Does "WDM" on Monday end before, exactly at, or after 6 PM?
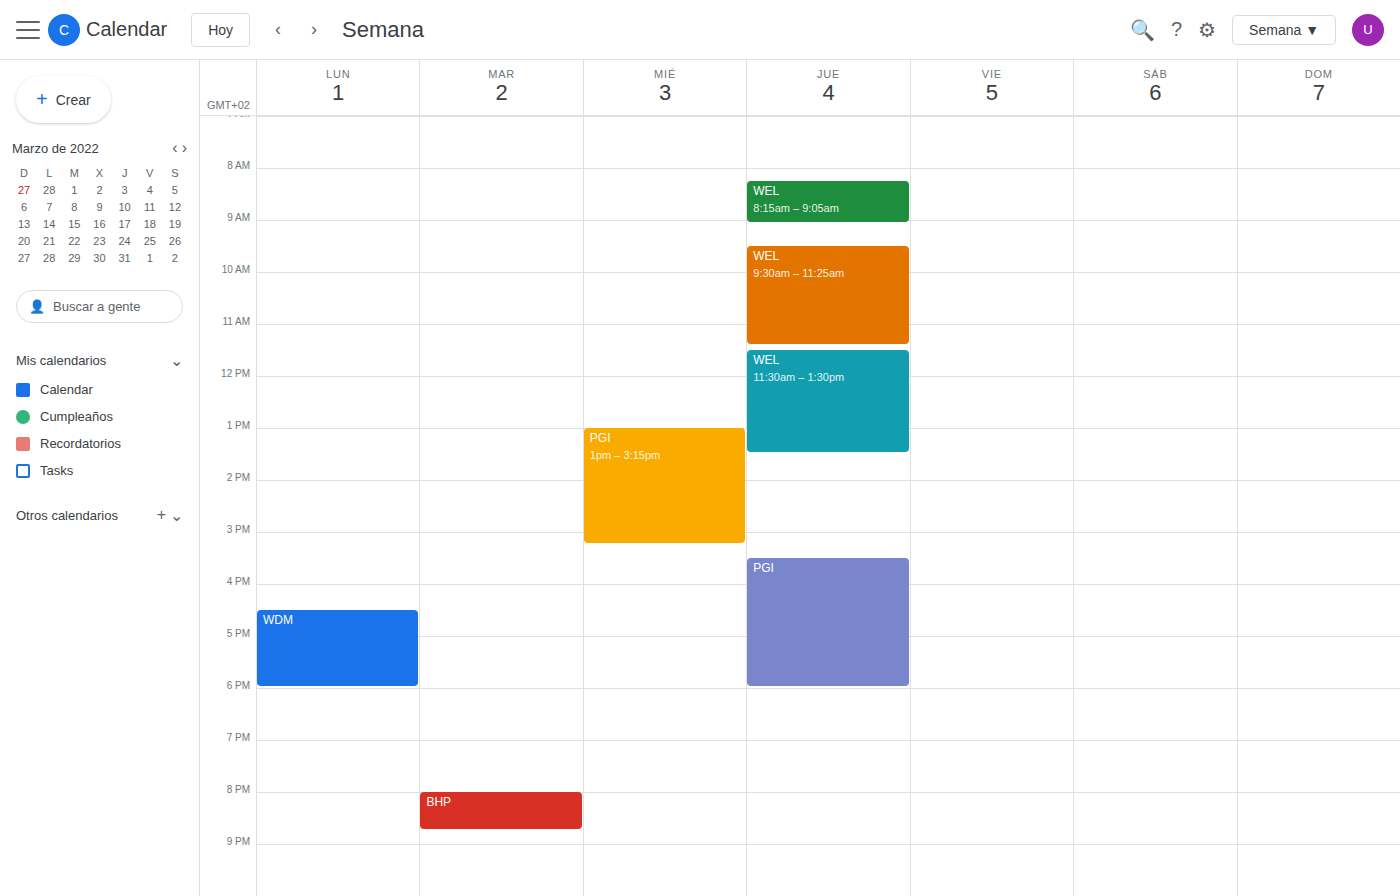
6:00 PM -- exactly at 6 PM, on the 6 PM line.